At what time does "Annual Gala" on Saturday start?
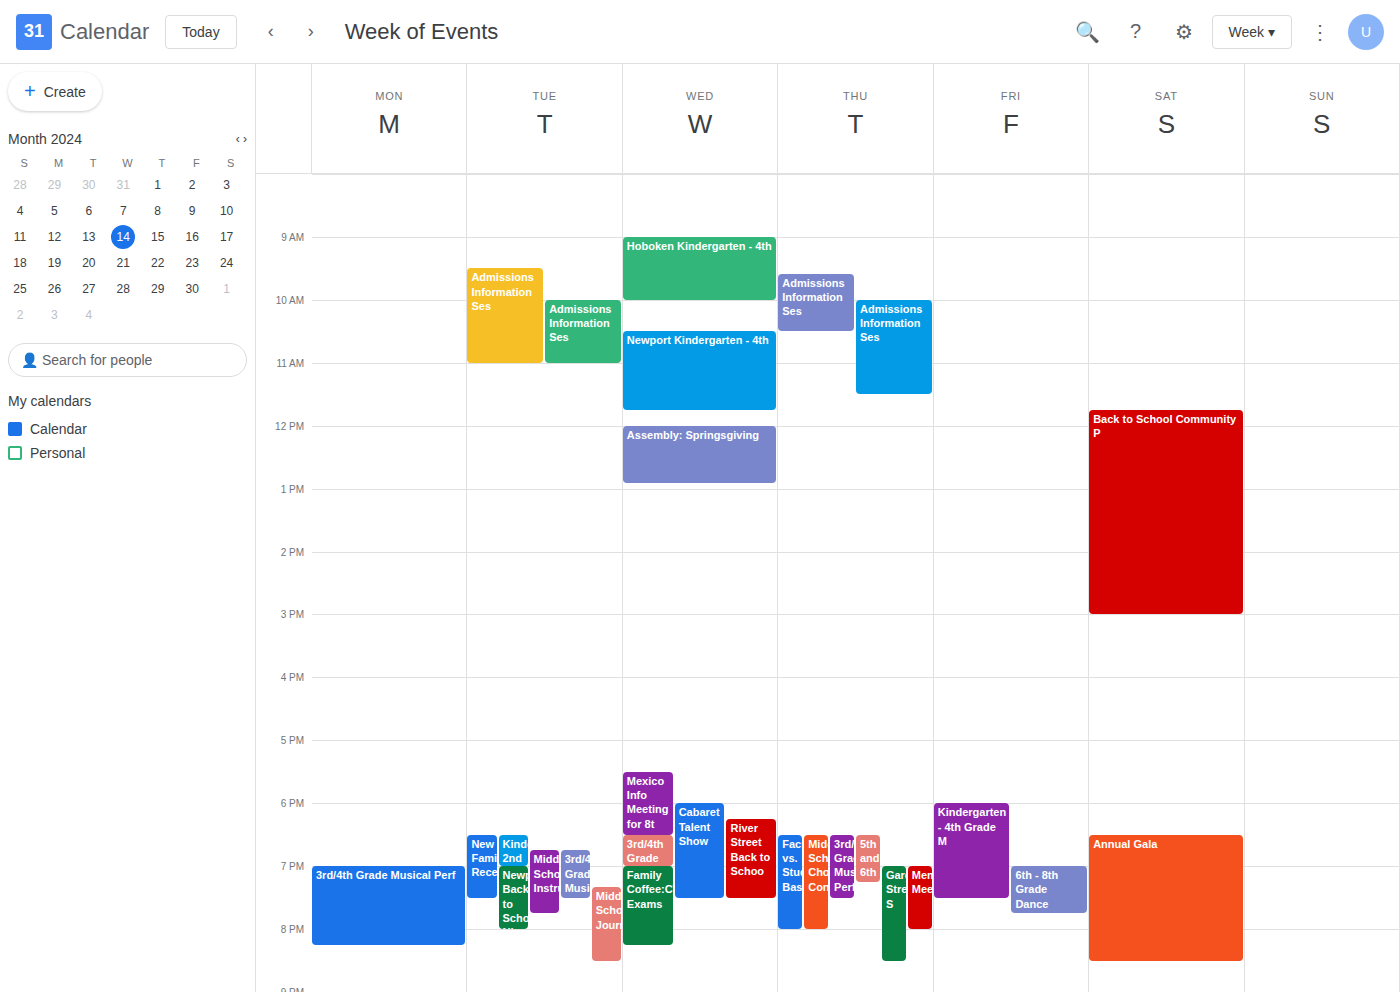
6:30 PM